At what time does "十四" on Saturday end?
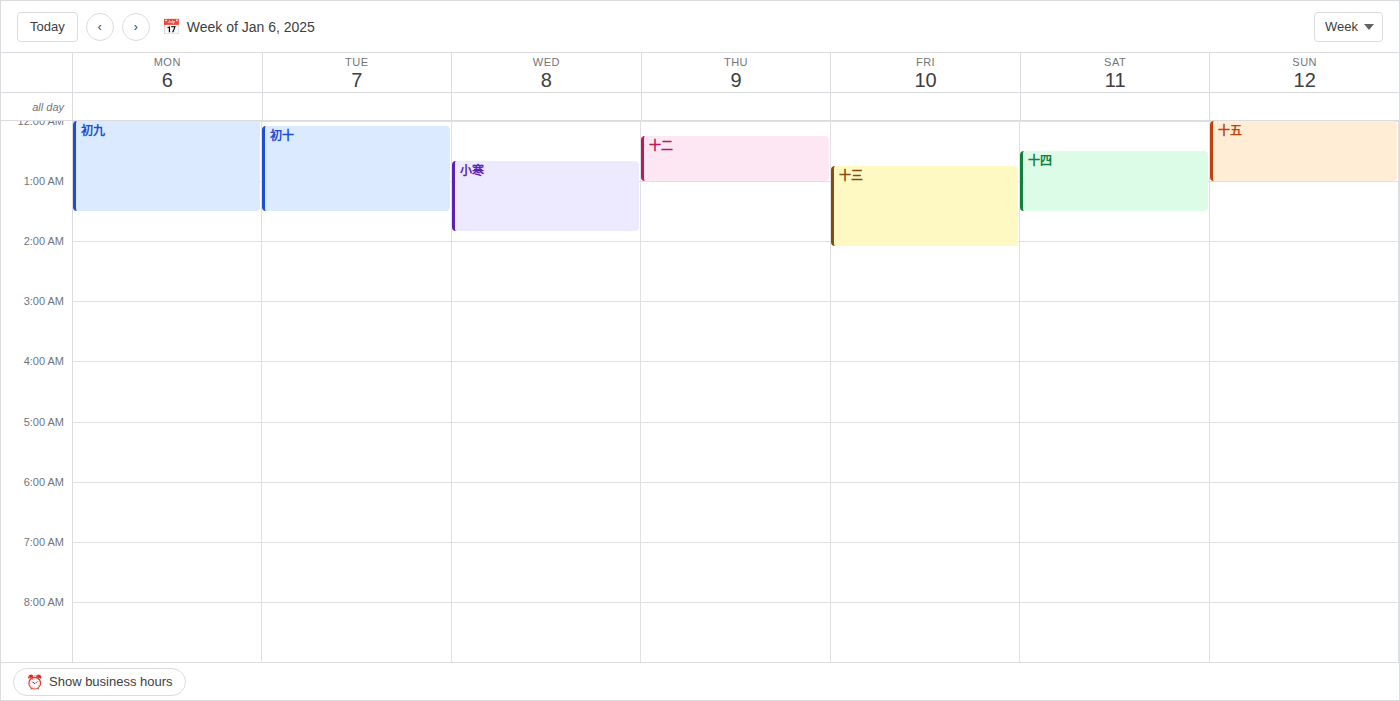
1:30 AM